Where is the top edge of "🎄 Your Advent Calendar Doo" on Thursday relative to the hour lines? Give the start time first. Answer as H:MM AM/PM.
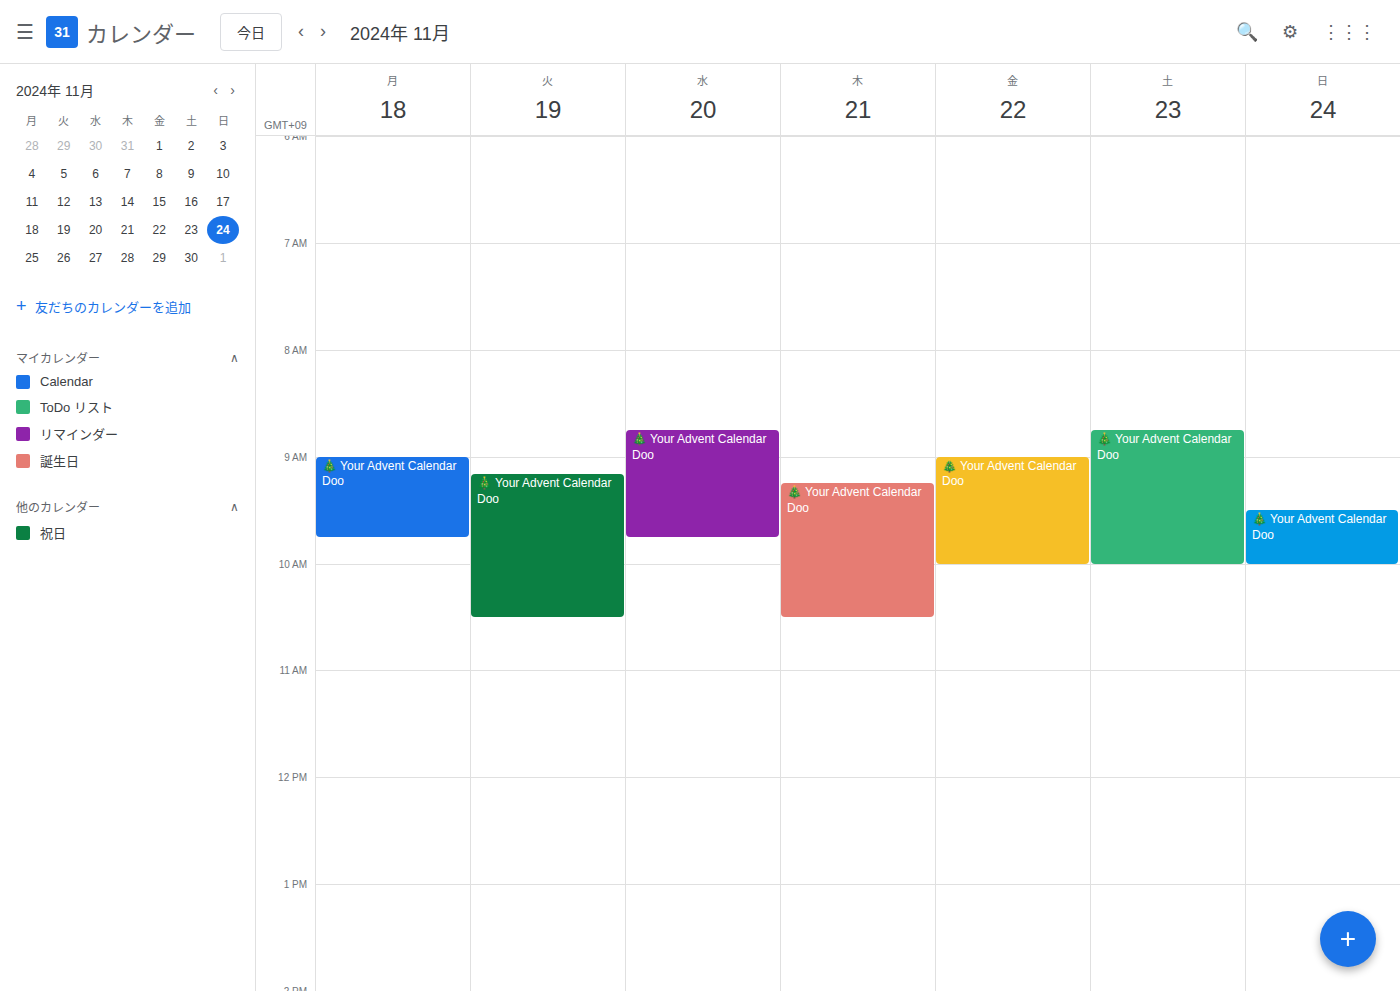
9:15 AM -- neither: a quarter of the way from the 9 AM line to the 10 AM line.